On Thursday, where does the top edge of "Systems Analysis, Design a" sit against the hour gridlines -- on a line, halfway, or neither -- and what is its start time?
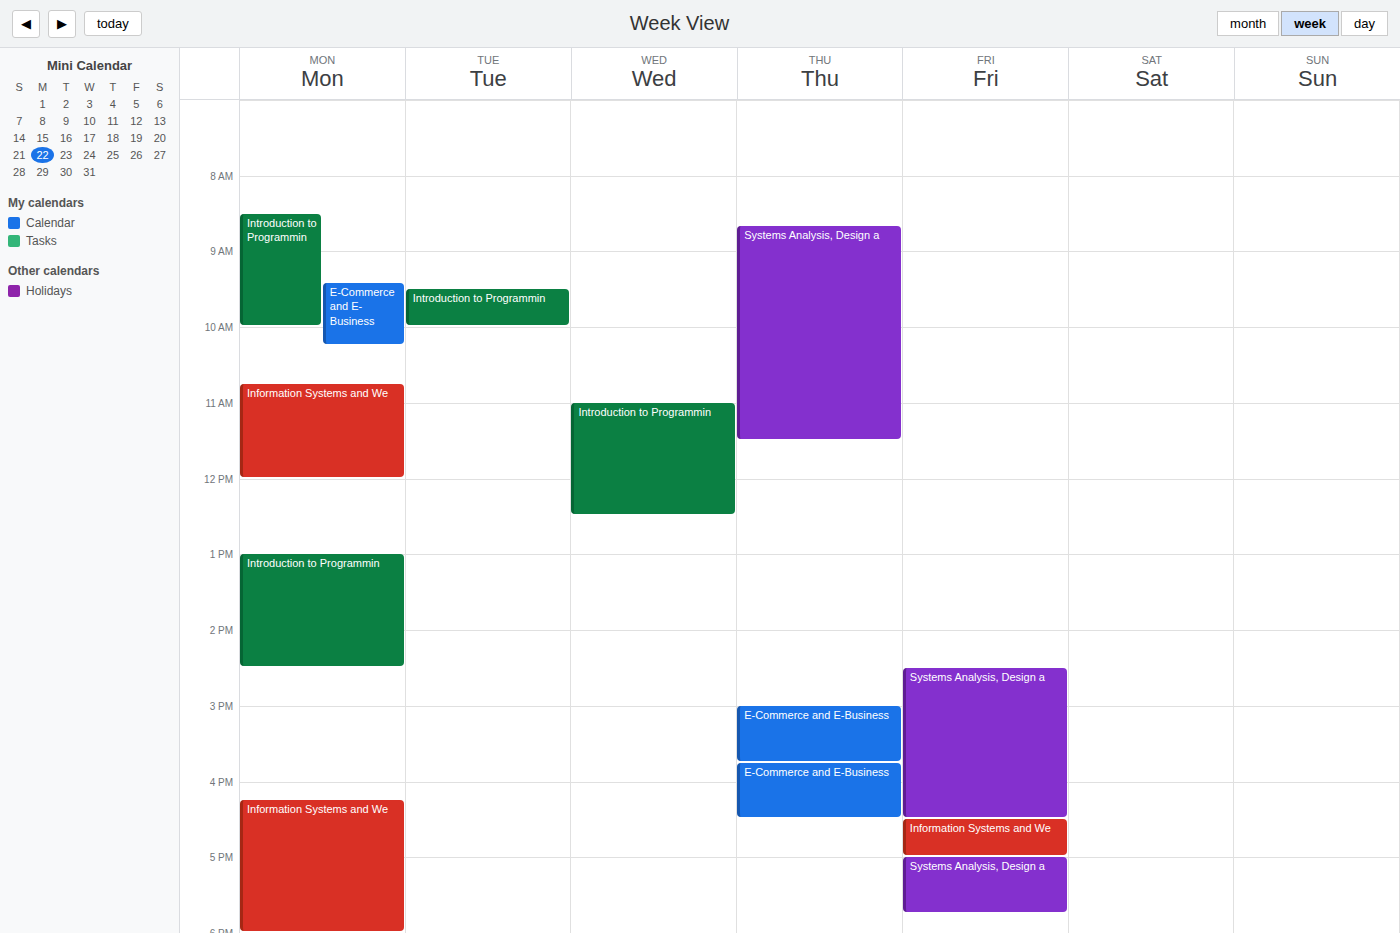
8:40 AM -- neither: 40 minutes below the 8 AM line and 20 minutes above the 9 AM line.